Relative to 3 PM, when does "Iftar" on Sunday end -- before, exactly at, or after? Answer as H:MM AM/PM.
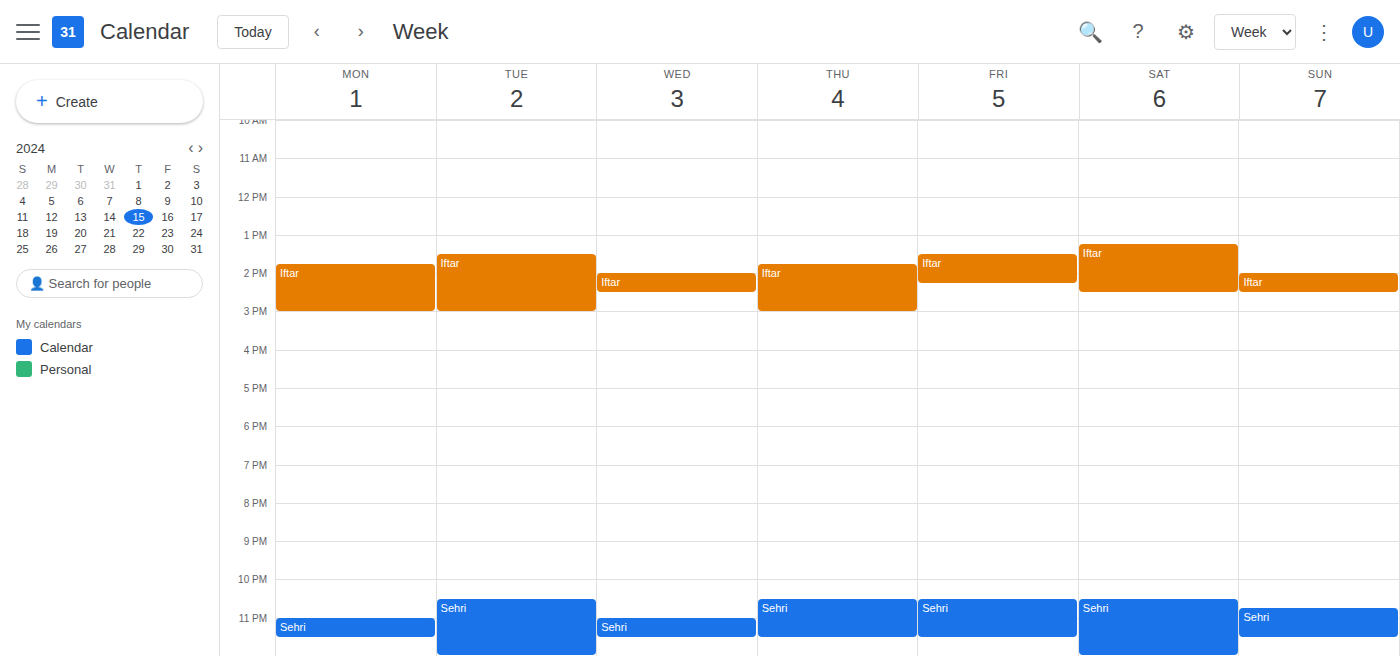
2:30 PM -- before 3 PM, 30 minutes above the 3 PM line.